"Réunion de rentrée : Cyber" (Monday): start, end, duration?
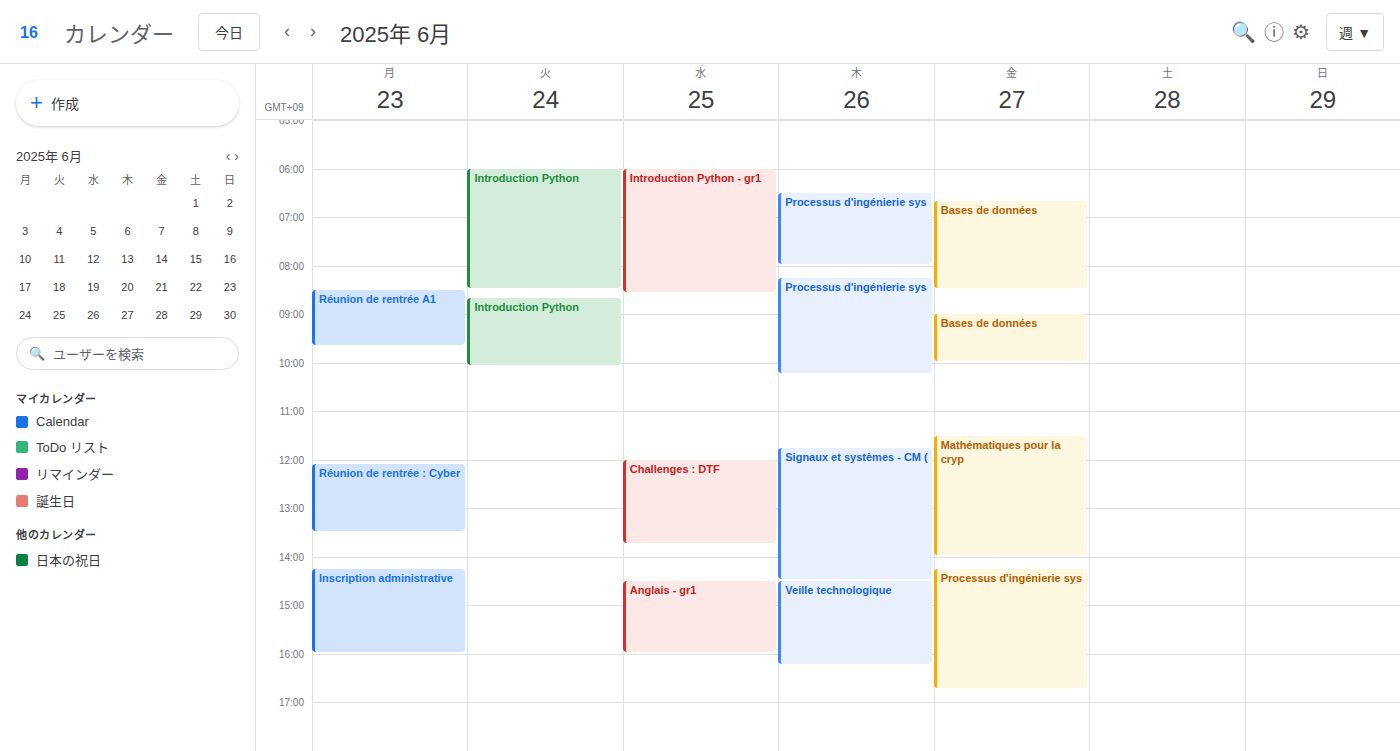
12:05 PM to 1:30 PM, 1 hour 25 minutes